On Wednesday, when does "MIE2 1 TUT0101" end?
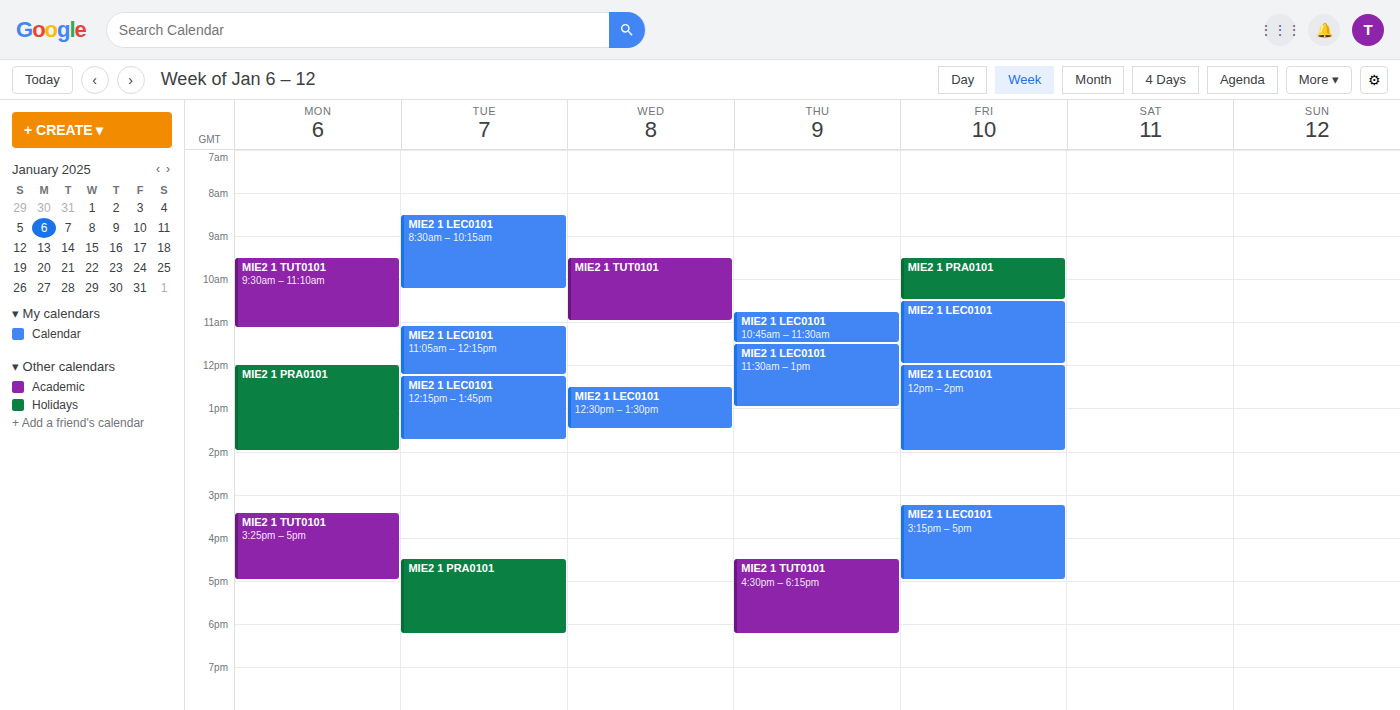
11:00 AM